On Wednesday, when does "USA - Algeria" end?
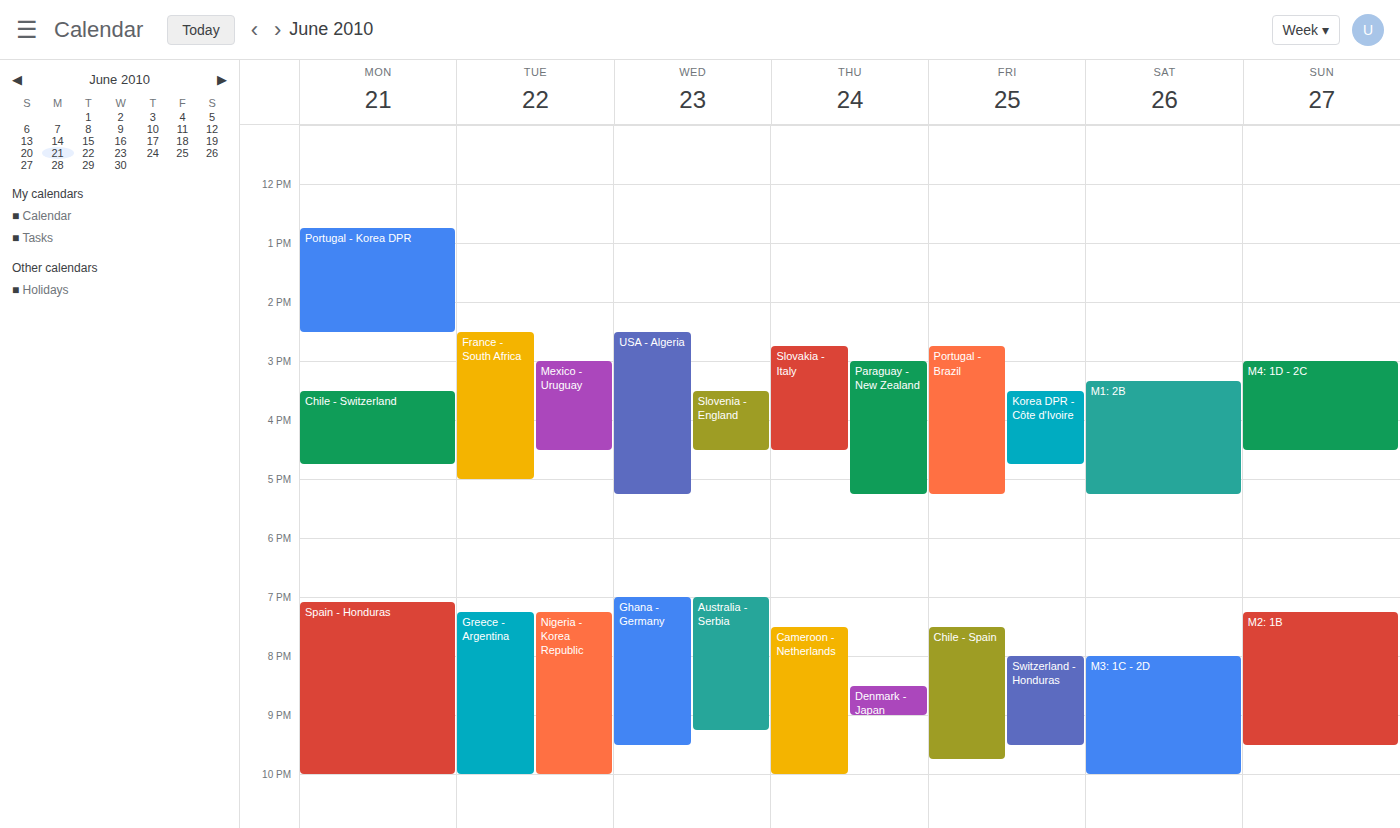
5:15 PM